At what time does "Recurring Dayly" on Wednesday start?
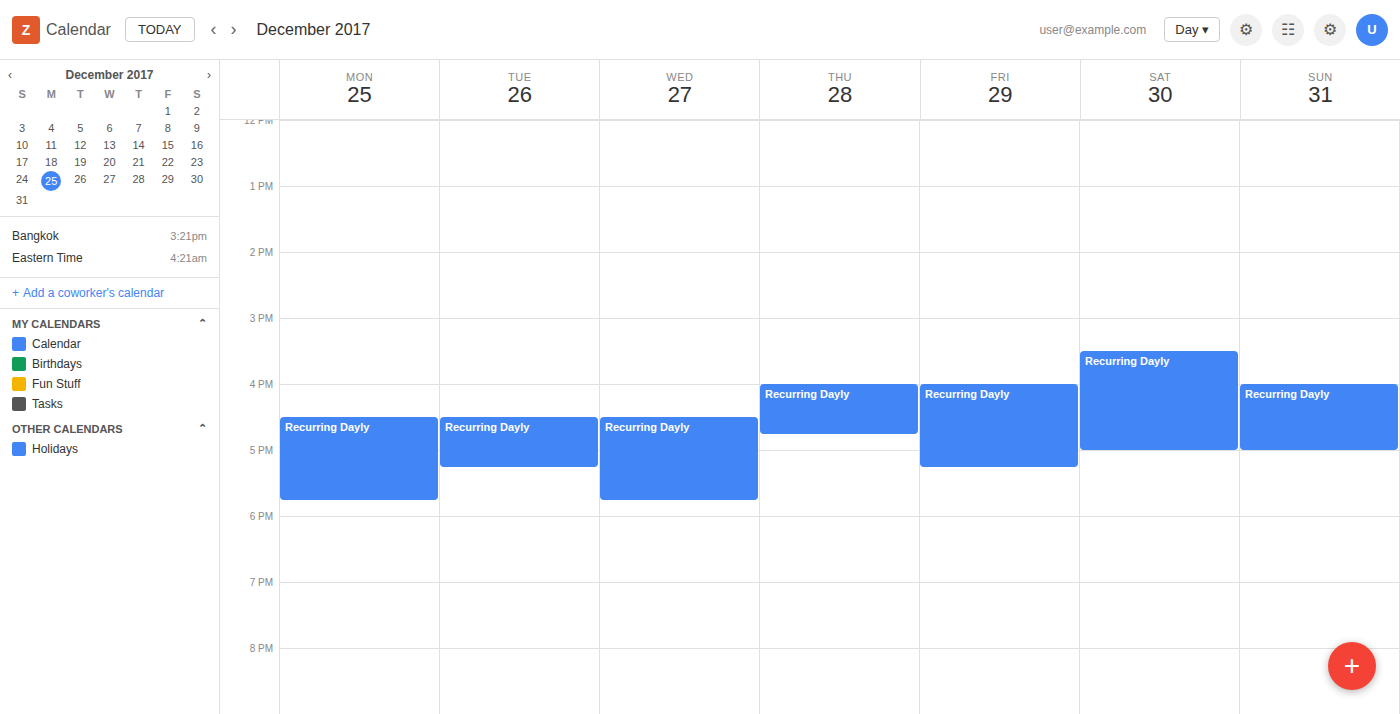
16:30